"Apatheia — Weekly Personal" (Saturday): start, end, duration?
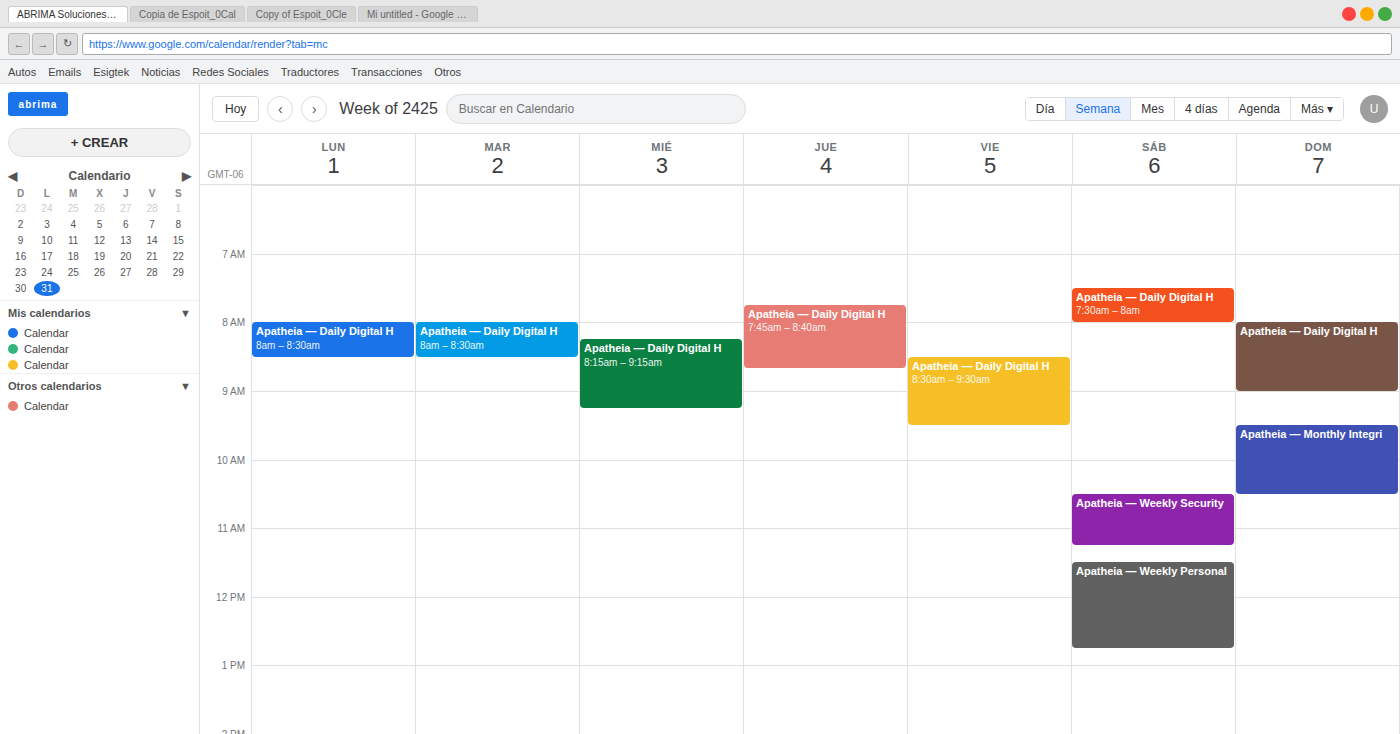
11:30 AM to 12:45 PM, 1 hour 15 minutes